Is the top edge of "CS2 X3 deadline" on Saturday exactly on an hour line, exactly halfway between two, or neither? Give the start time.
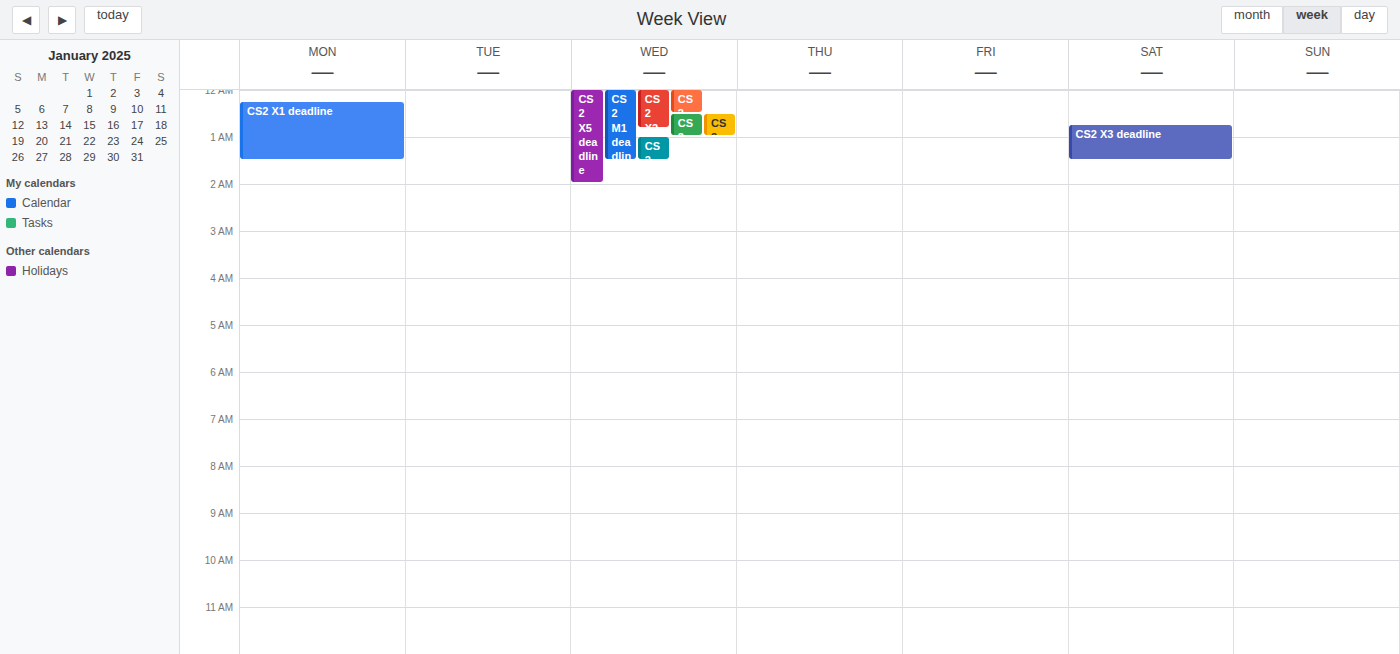
00:45 -- neither: three quarters of the way from the 00:00 line to the 01:00 line.